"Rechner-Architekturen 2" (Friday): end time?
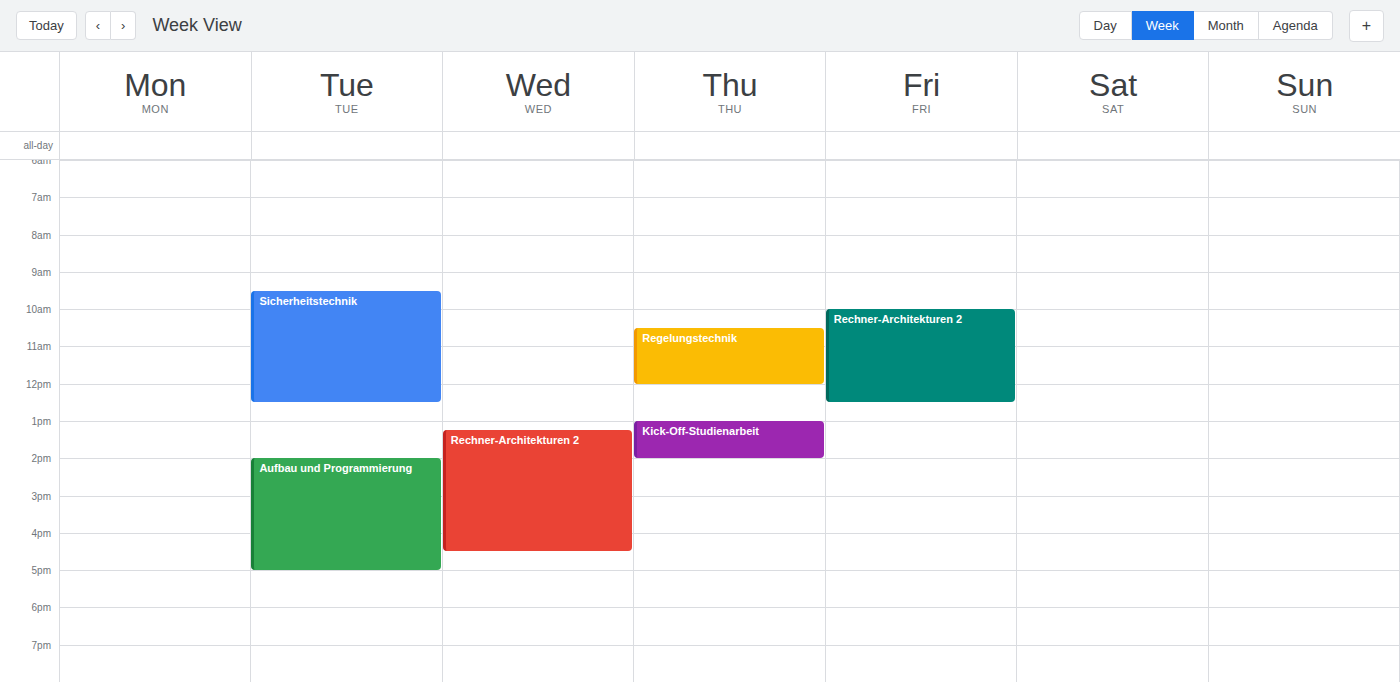
12:30